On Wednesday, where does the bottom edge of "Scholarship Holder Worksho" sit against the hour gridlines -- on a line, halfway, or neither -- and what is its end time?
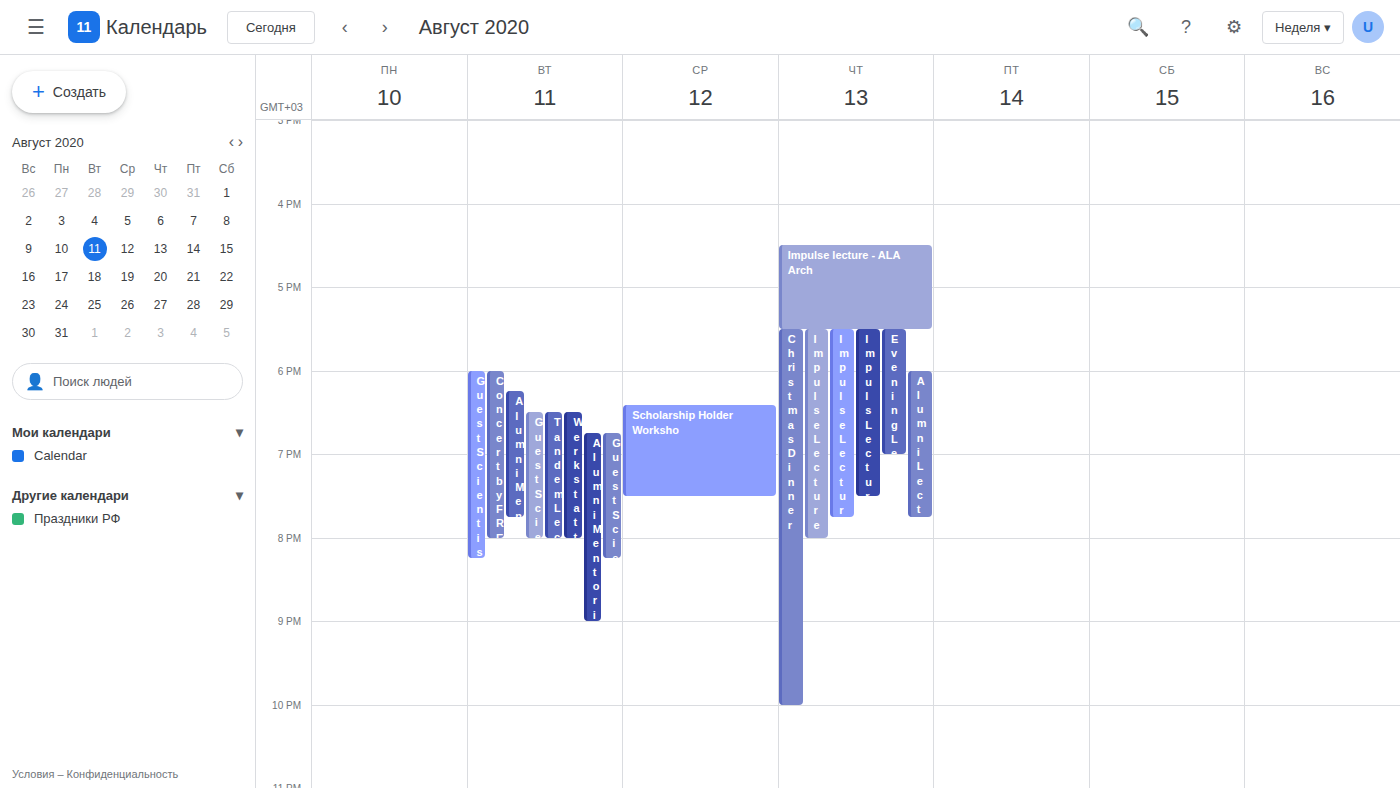
7:30 PM -- halfway between the 7 PM and 8 PM lines.